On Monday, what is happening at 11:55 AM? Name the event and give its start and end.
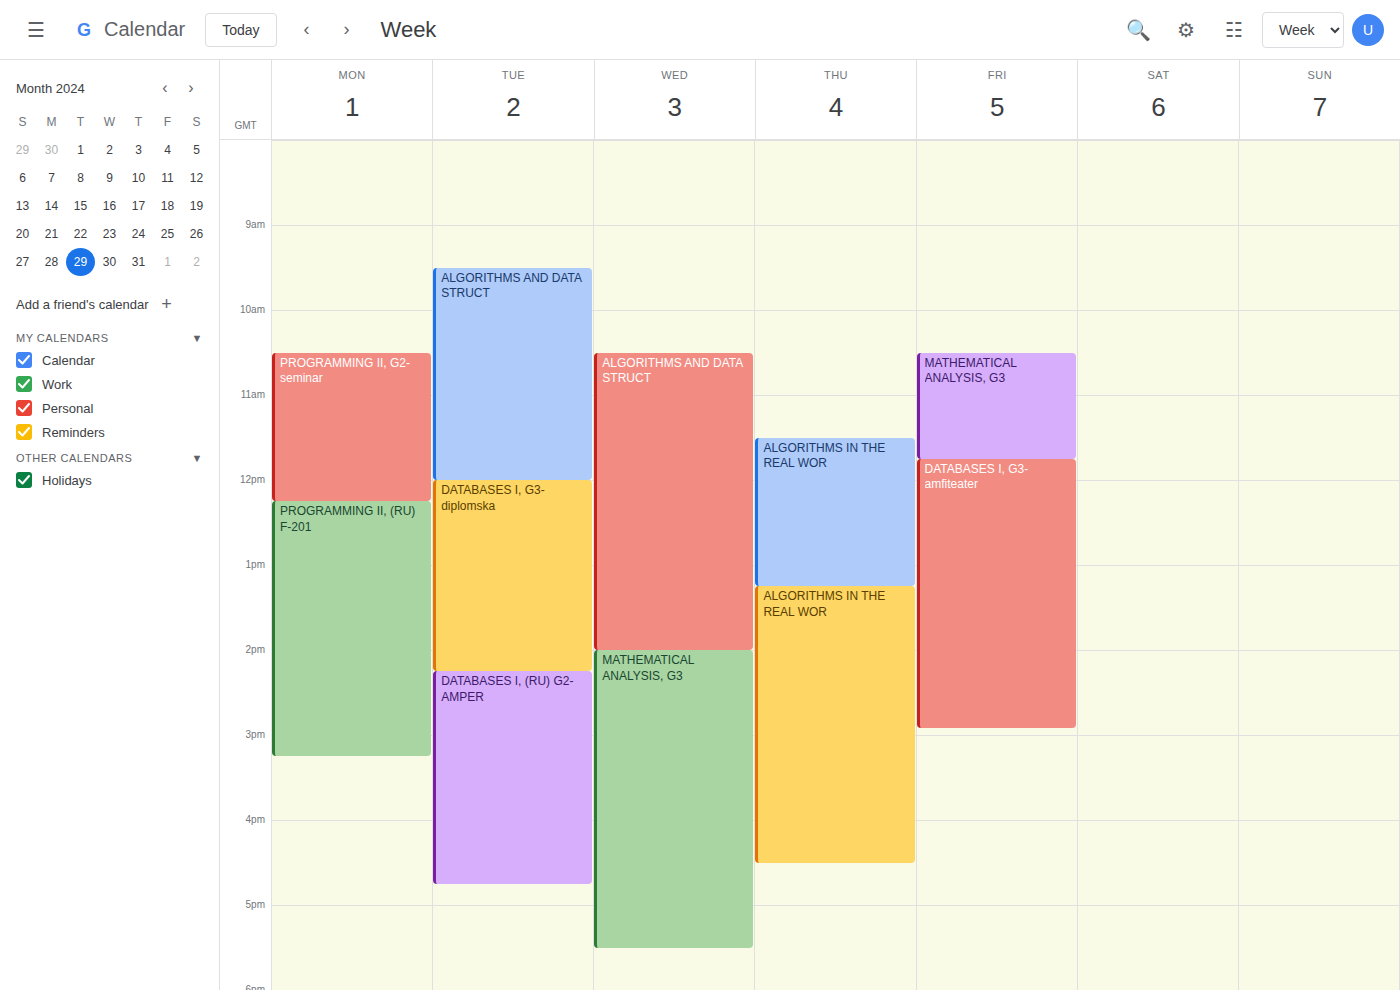
"PROGRAMMING II, G2-seminar", 10:30 AM to 12:15 PM